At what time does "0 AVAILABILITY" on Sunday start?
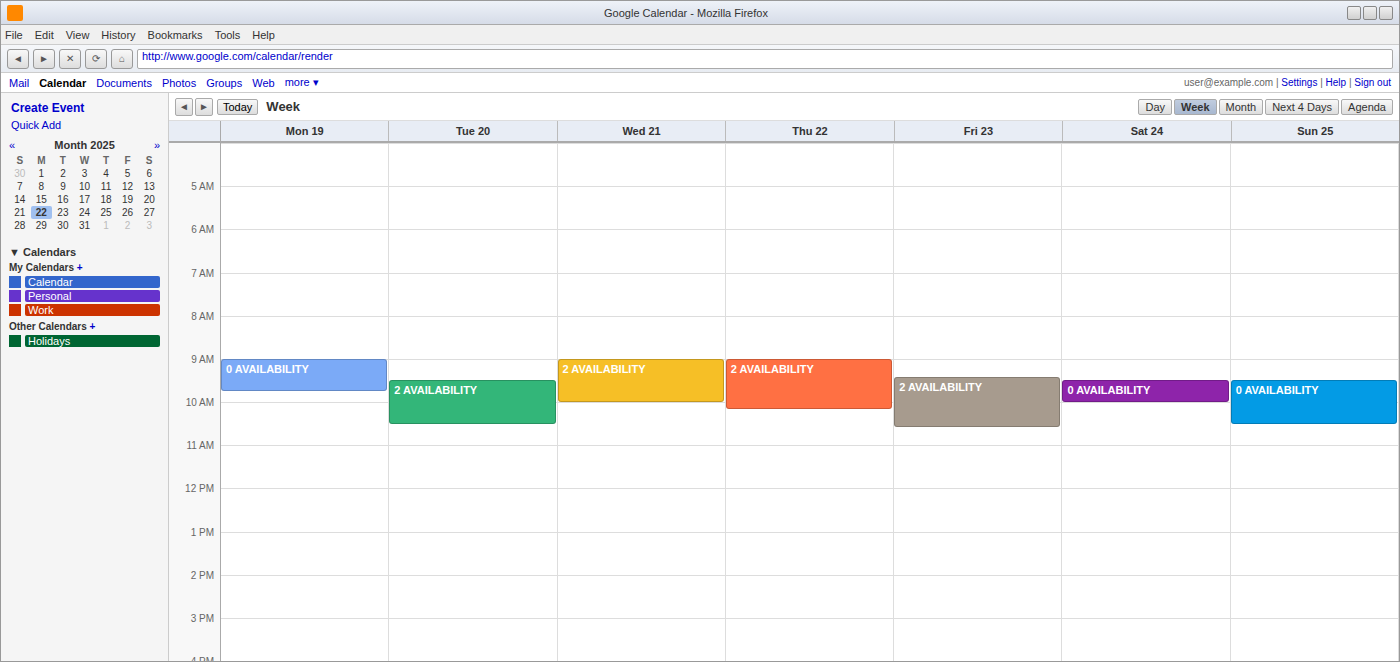
9:30 AM